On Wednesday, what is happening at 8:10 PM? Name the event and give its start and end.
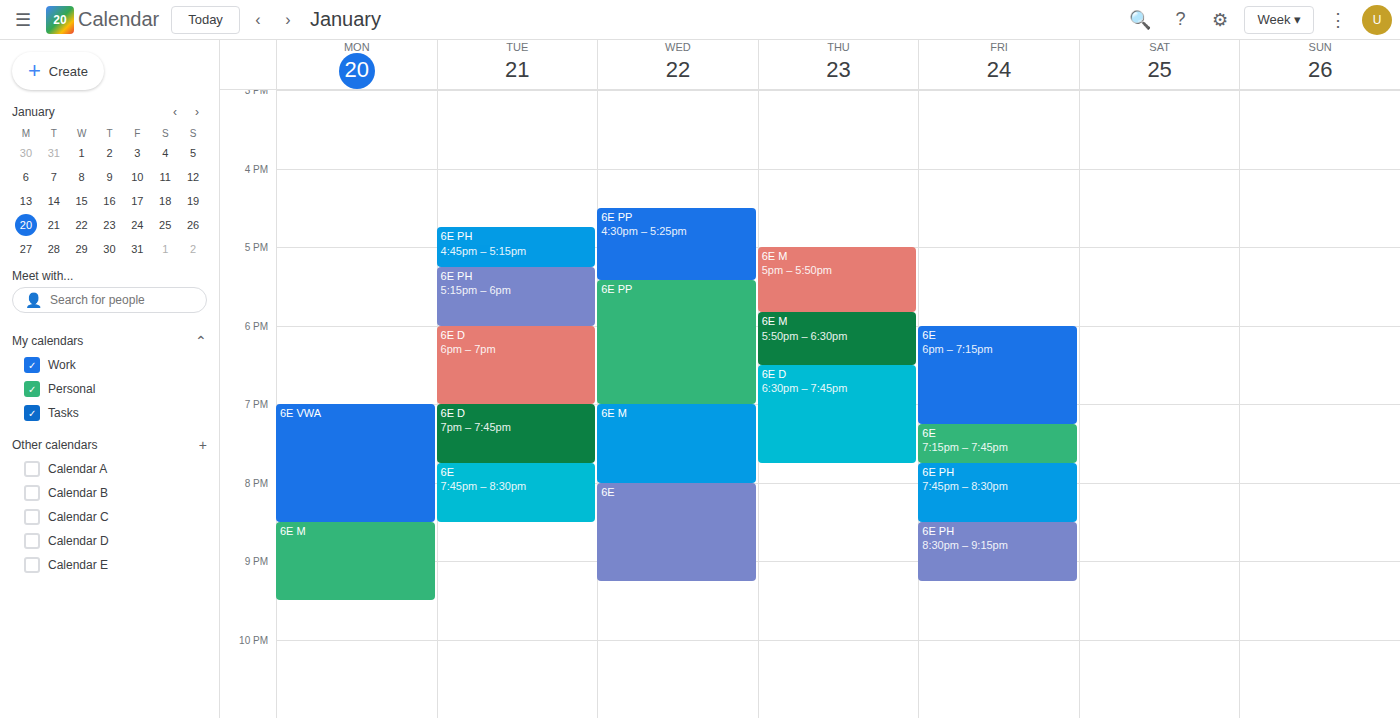
"6E", 8:00 PM to 9:15 PM